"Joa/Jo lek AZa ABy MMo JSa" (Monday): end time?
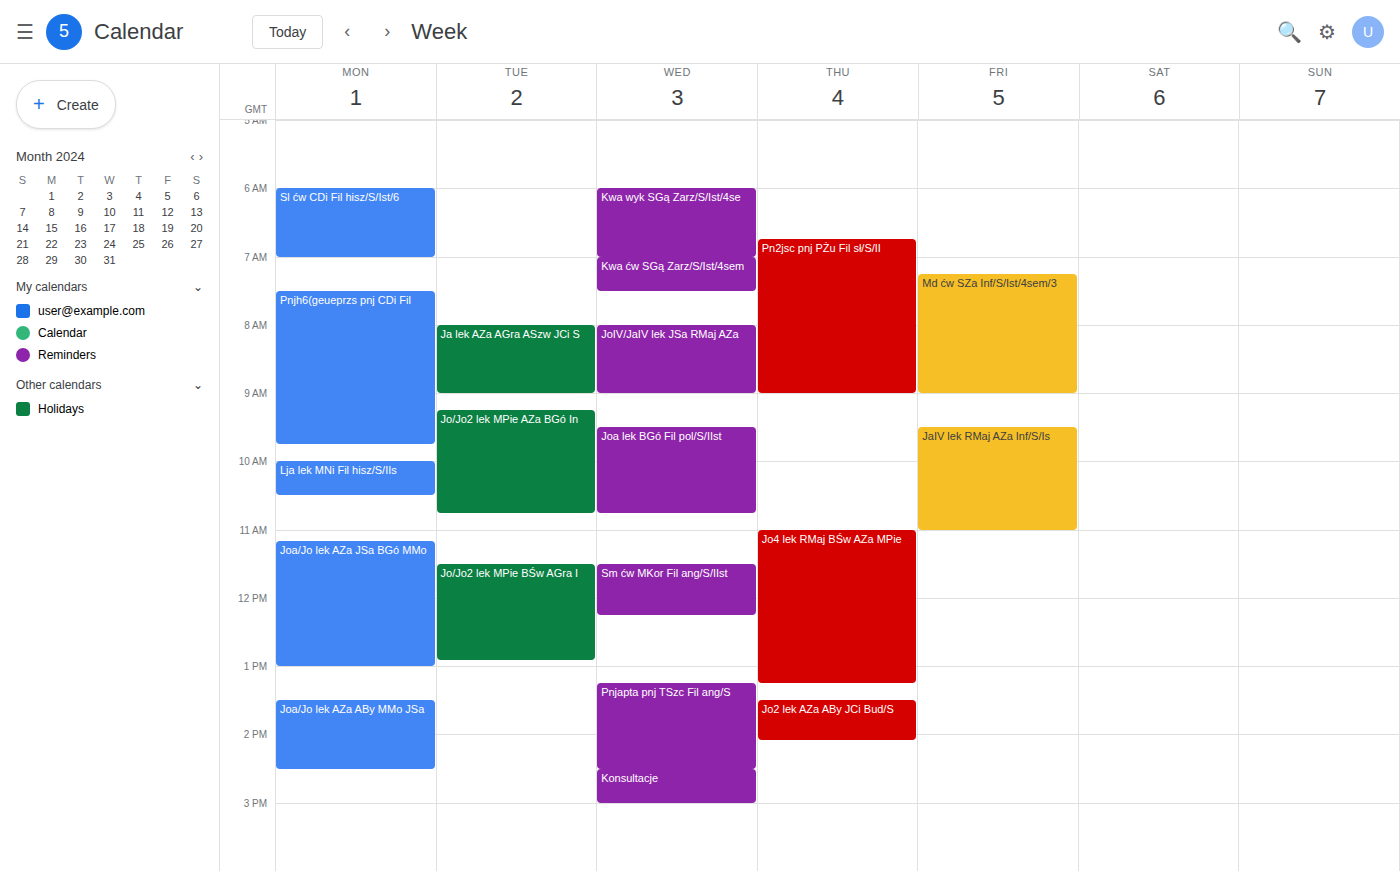
2:30 PM